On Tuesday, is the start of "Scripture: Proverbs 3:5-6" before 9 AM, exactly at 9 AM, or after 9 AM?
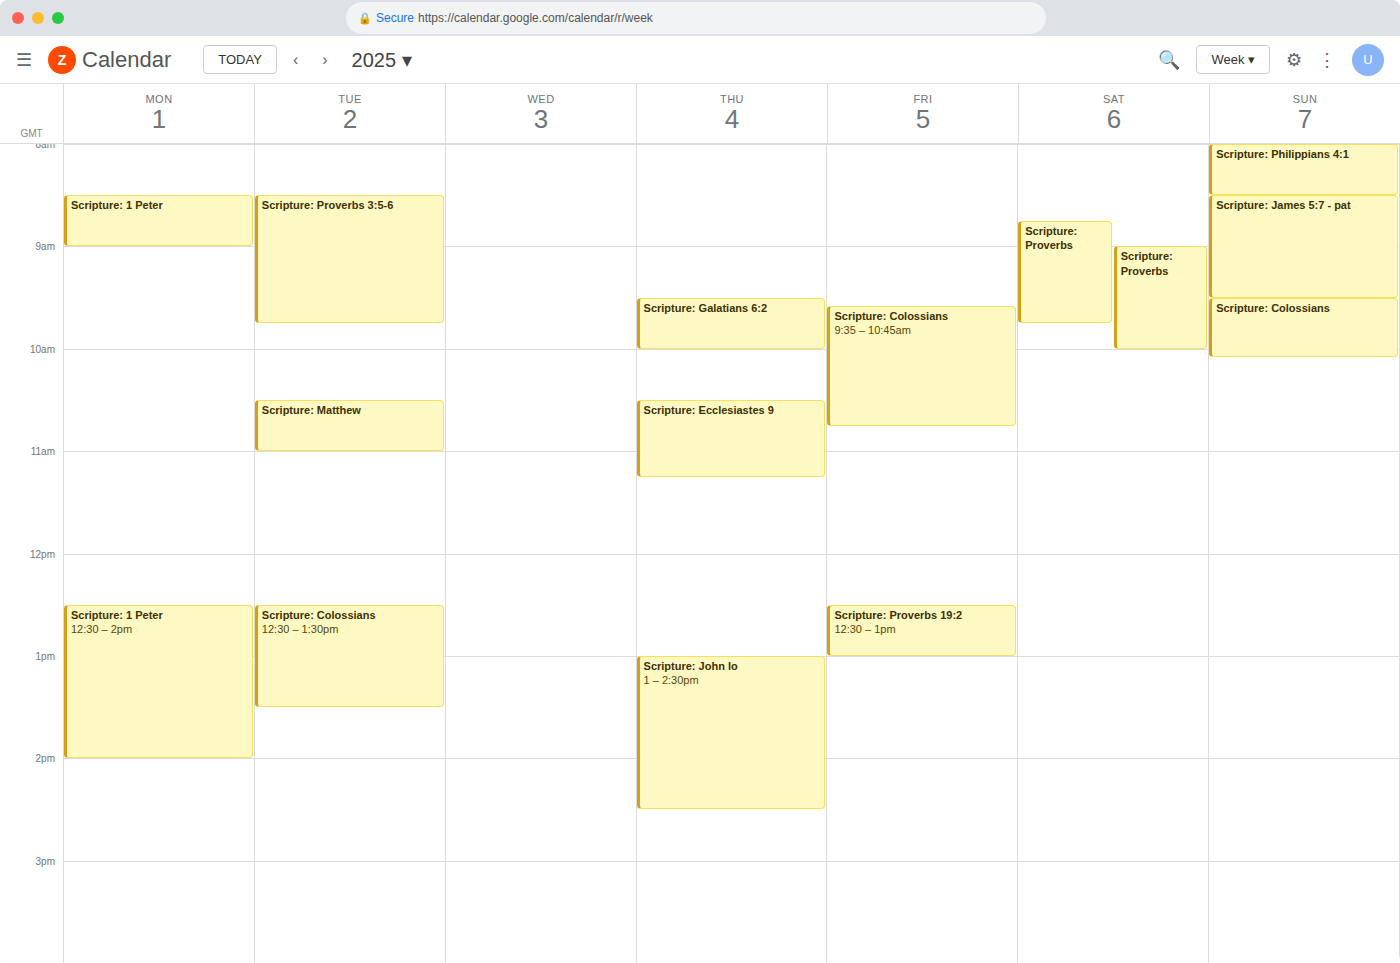
8:30 AM -- before 9 AM, 30 minutes above the 9 AM line.